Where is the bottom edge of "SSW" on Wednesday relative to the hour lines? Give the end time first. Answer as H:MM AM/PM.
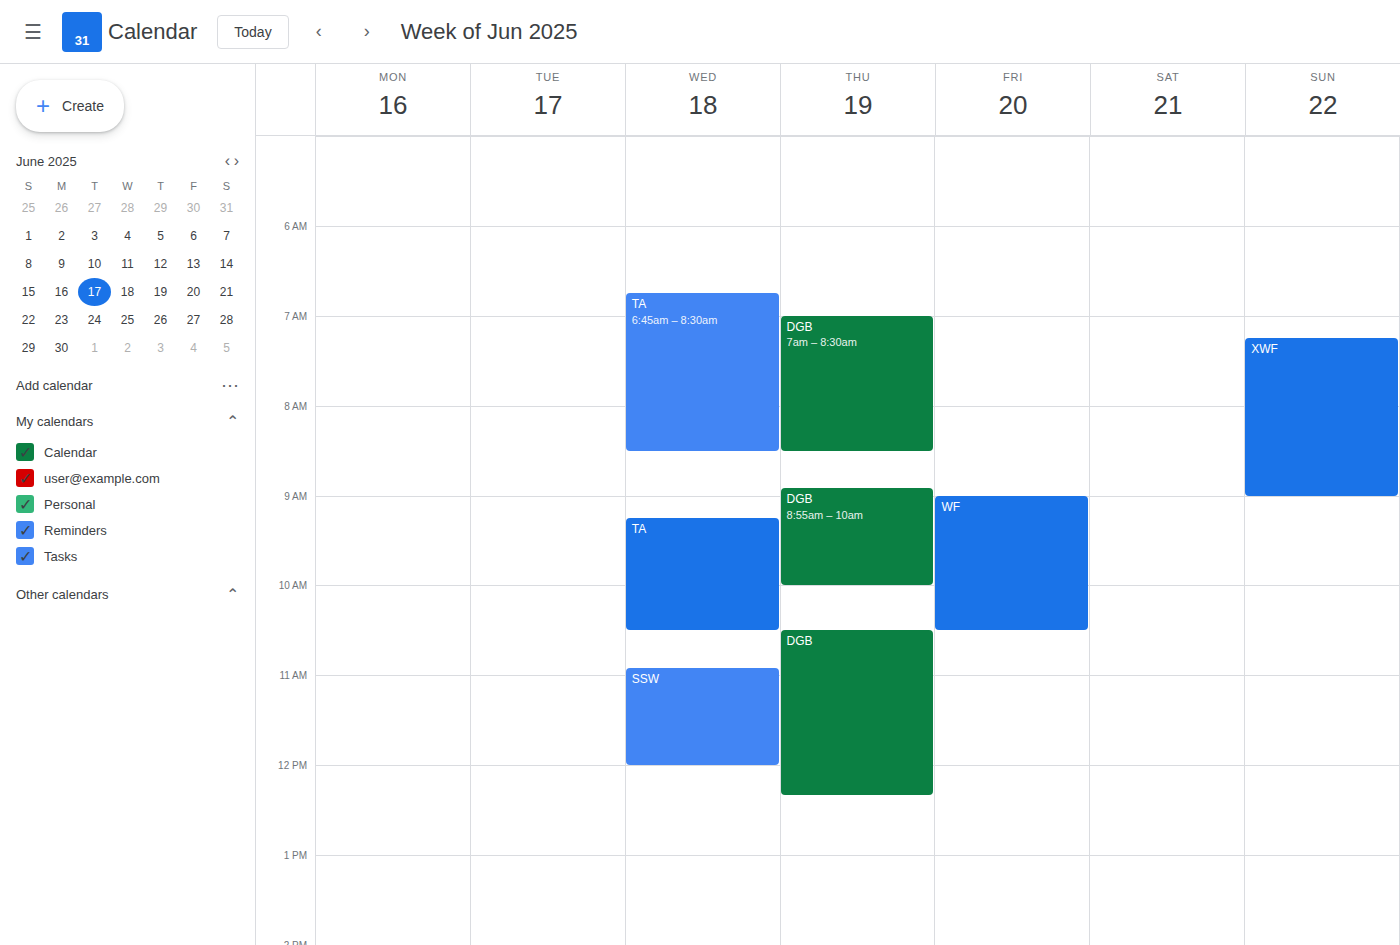
12:00 PM -- exactly on the 12 PM line.